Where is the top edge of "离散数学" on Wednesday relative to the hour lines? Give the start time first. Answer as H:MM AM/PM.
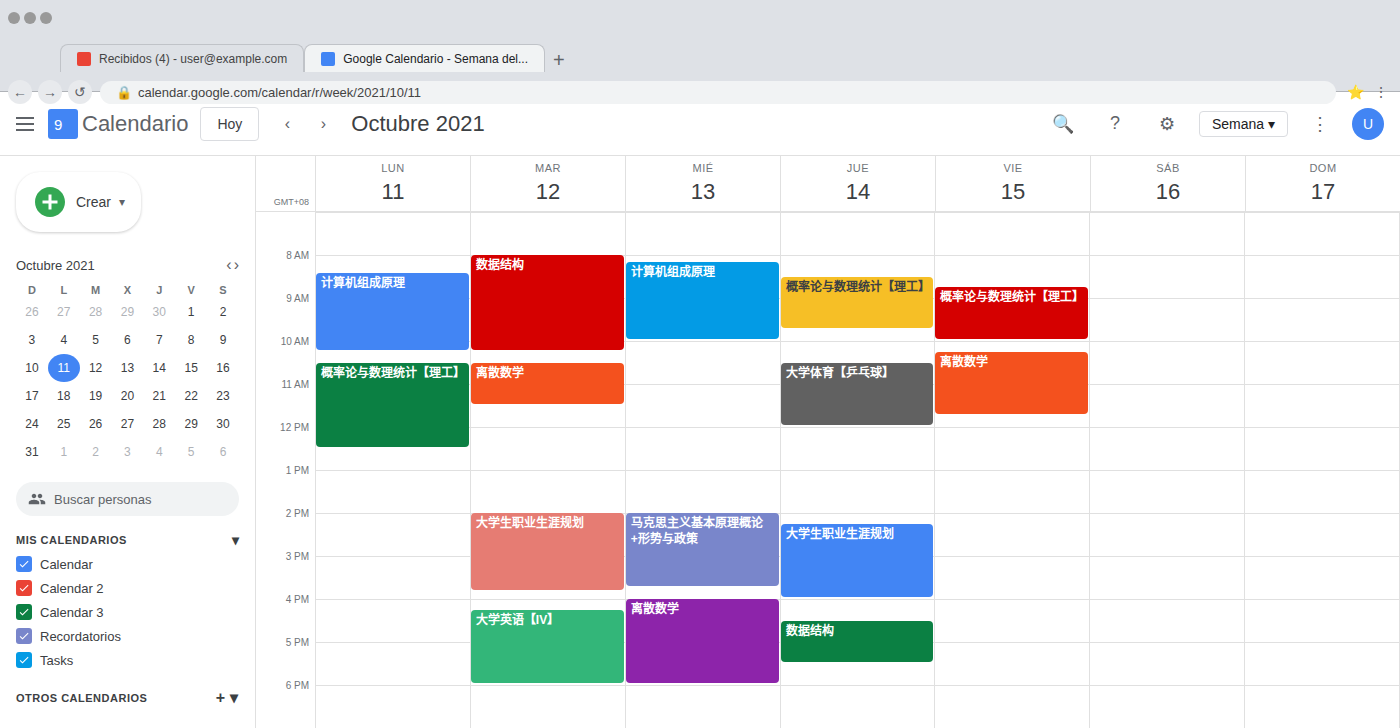
4:00 PM -- exactly on the 4 PM line.